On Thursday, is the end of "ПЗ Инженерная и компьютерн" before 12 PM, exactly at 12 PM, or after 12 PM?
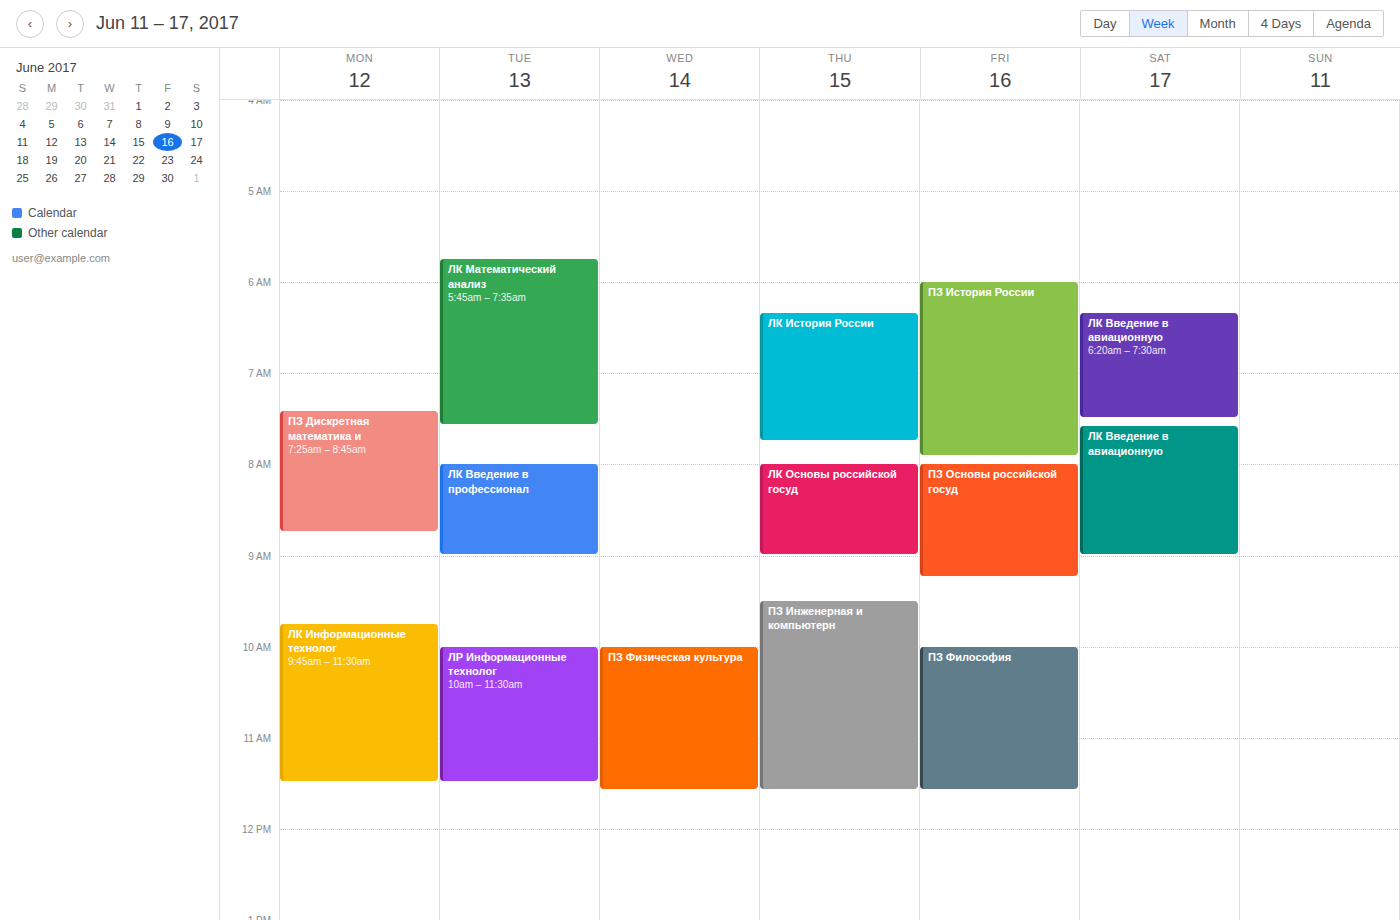
11:35 AM -- before 12 PM, 25 minutes above the 12 PM line.